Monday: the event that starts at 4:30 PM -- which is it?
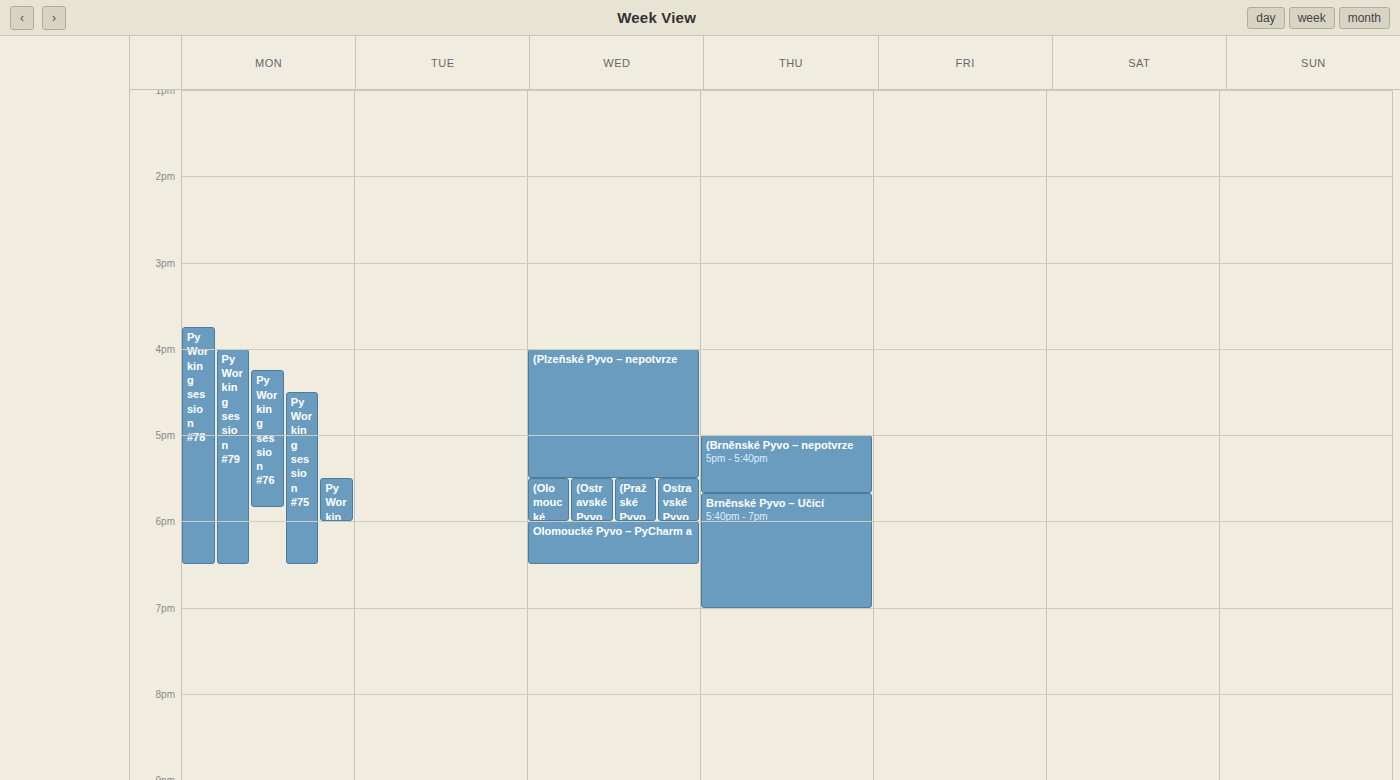
"PyWorking session #75"